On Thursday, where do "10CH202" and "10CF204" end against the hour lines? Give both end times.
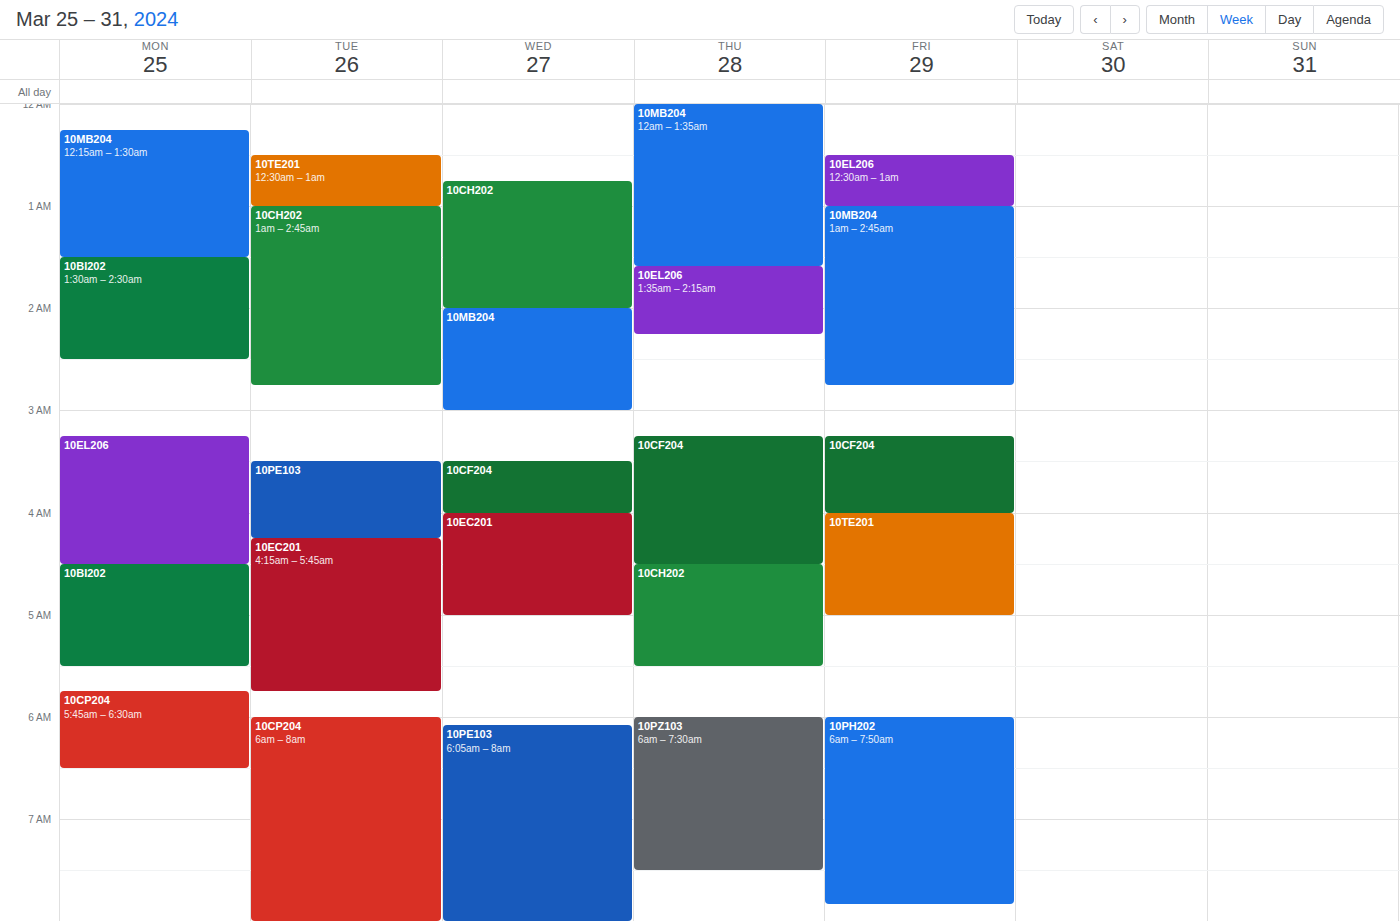
"10CH202": 5:30 AM, halfway between the 5 AM and 6 AM lines. "10CF204": 4:30 AM, halfway between the 4 AM and 5 AM lines.